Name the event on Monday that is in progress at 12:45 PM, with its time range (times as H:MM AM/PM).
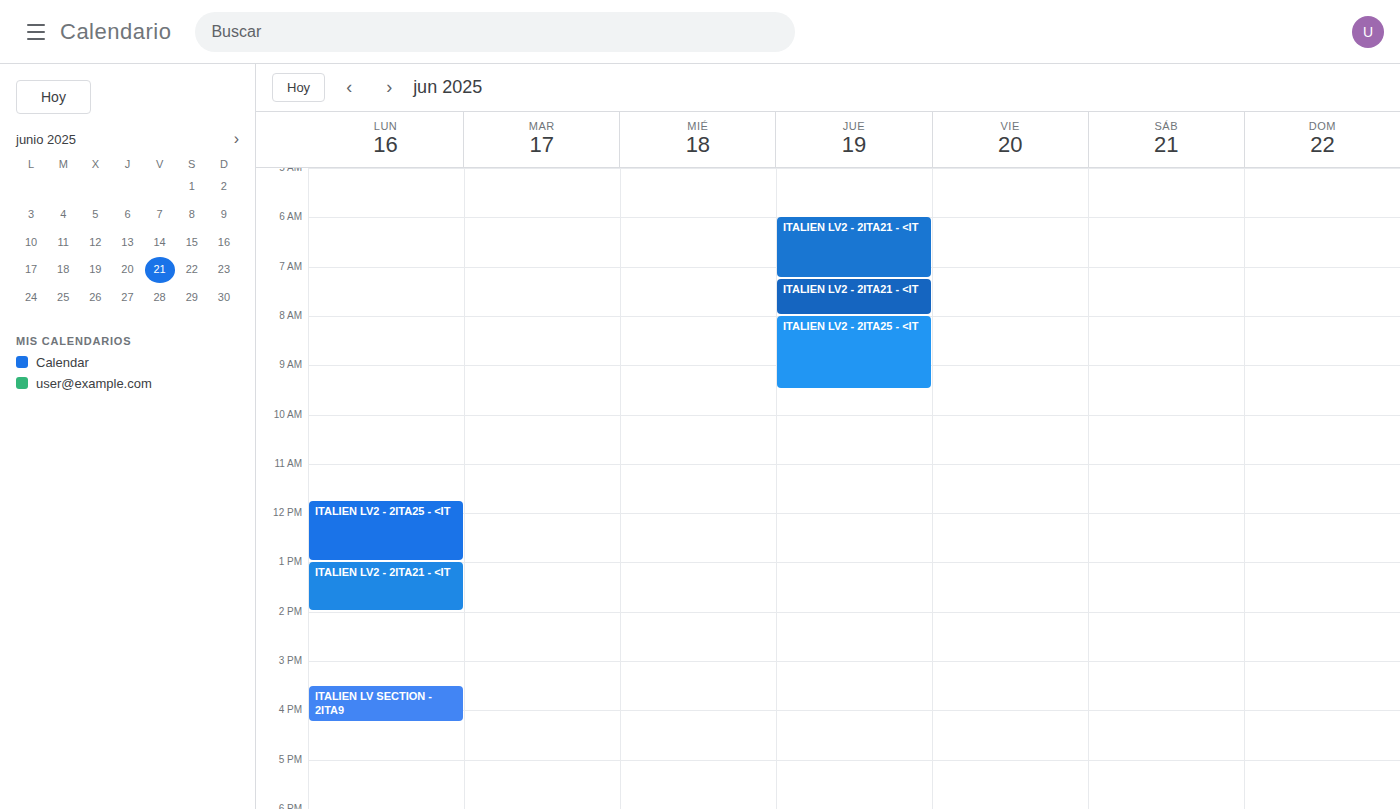
"ITALIEN LV2 - 2ITA25 - <IT", 11:45 AM to 1:00 PM